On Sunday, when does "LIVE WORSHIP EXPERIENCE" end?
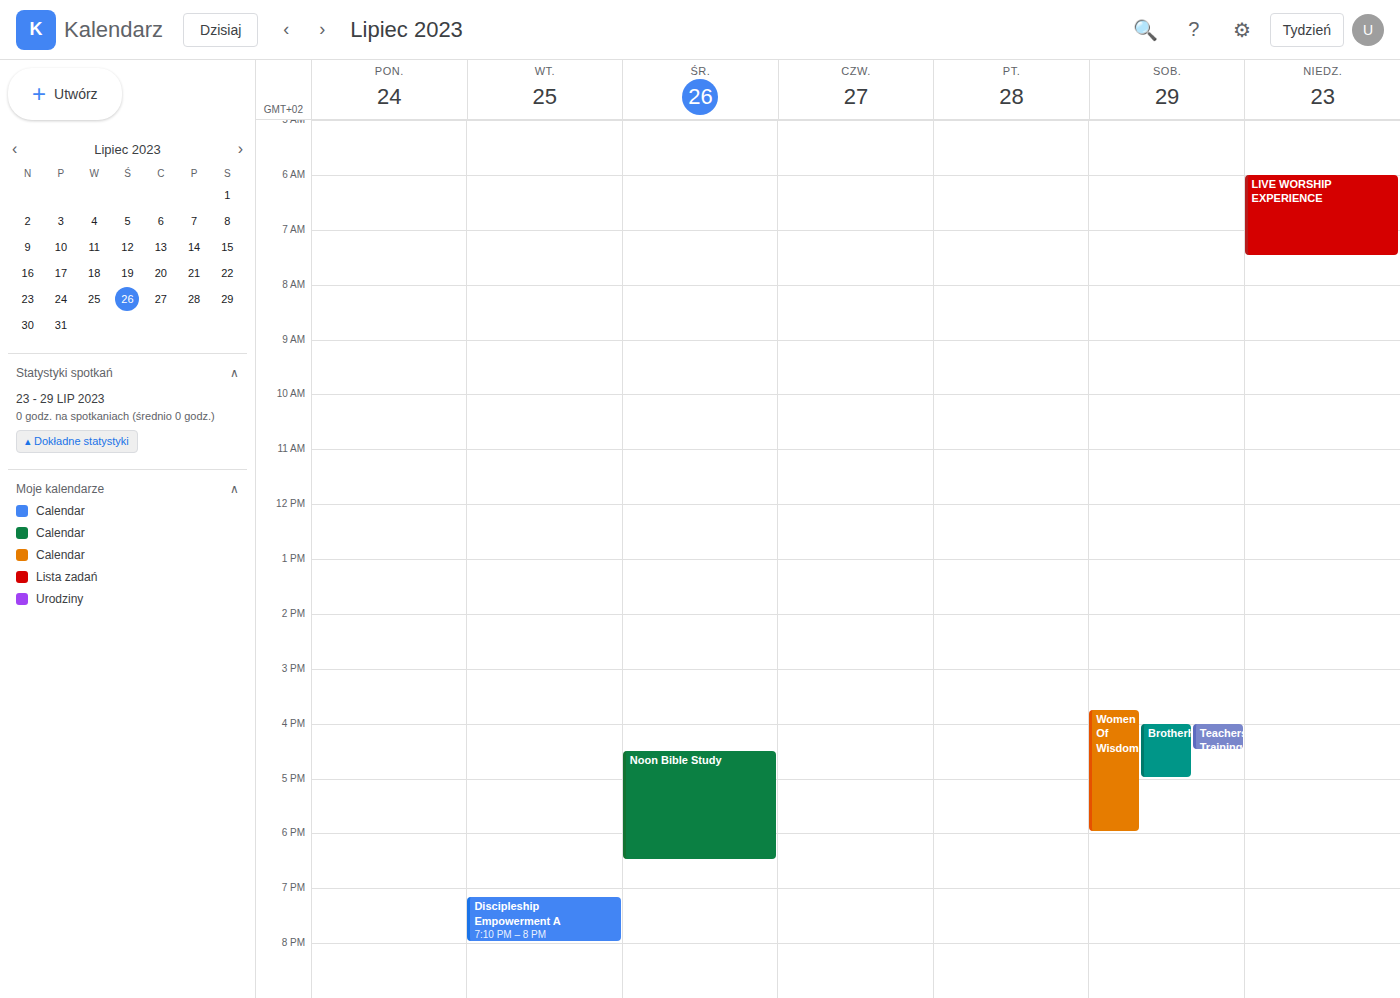
7:30 AM